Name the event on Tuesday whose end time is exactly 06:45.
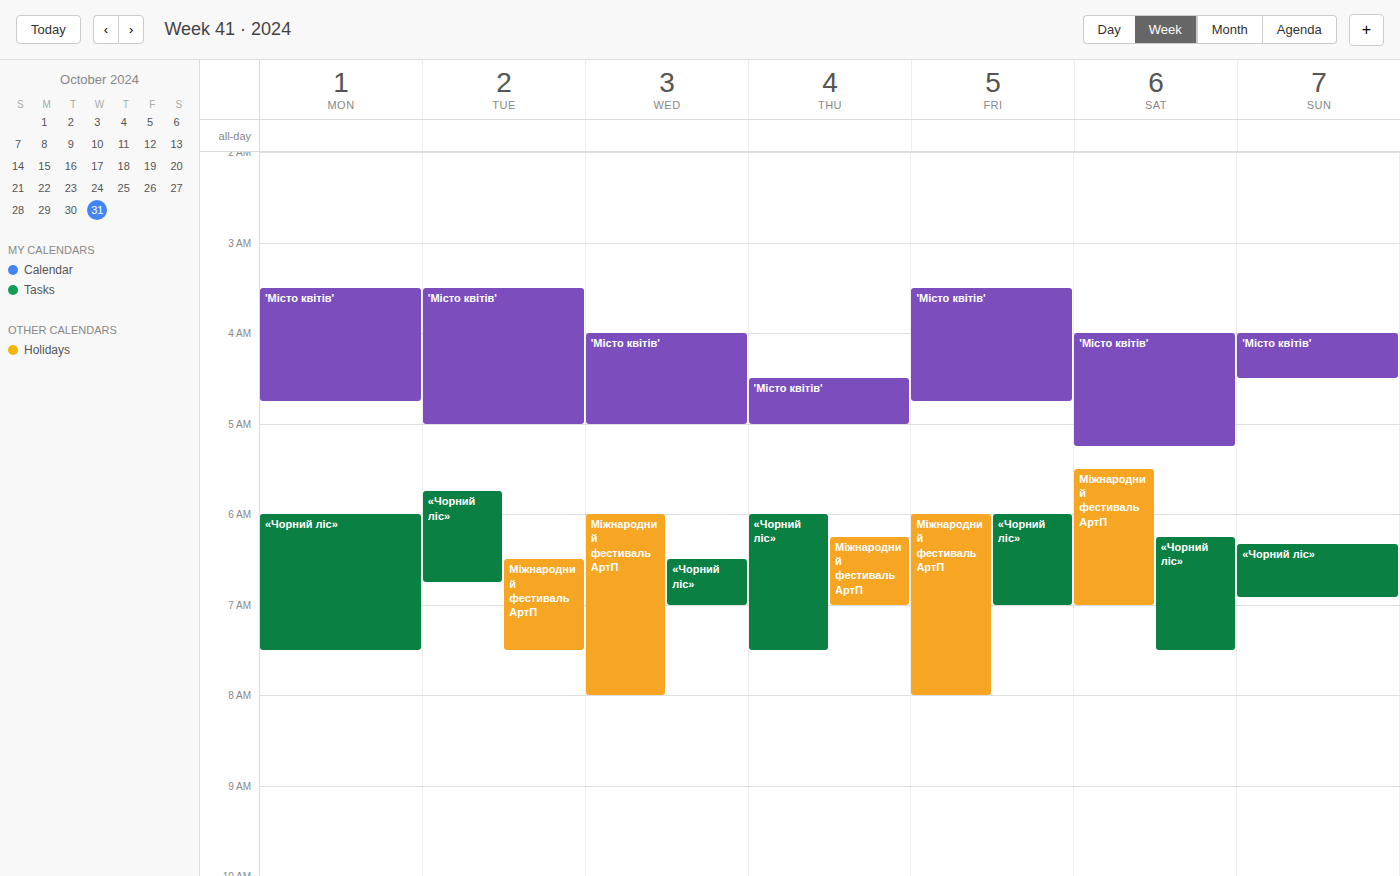
"«Чорний ліс»"